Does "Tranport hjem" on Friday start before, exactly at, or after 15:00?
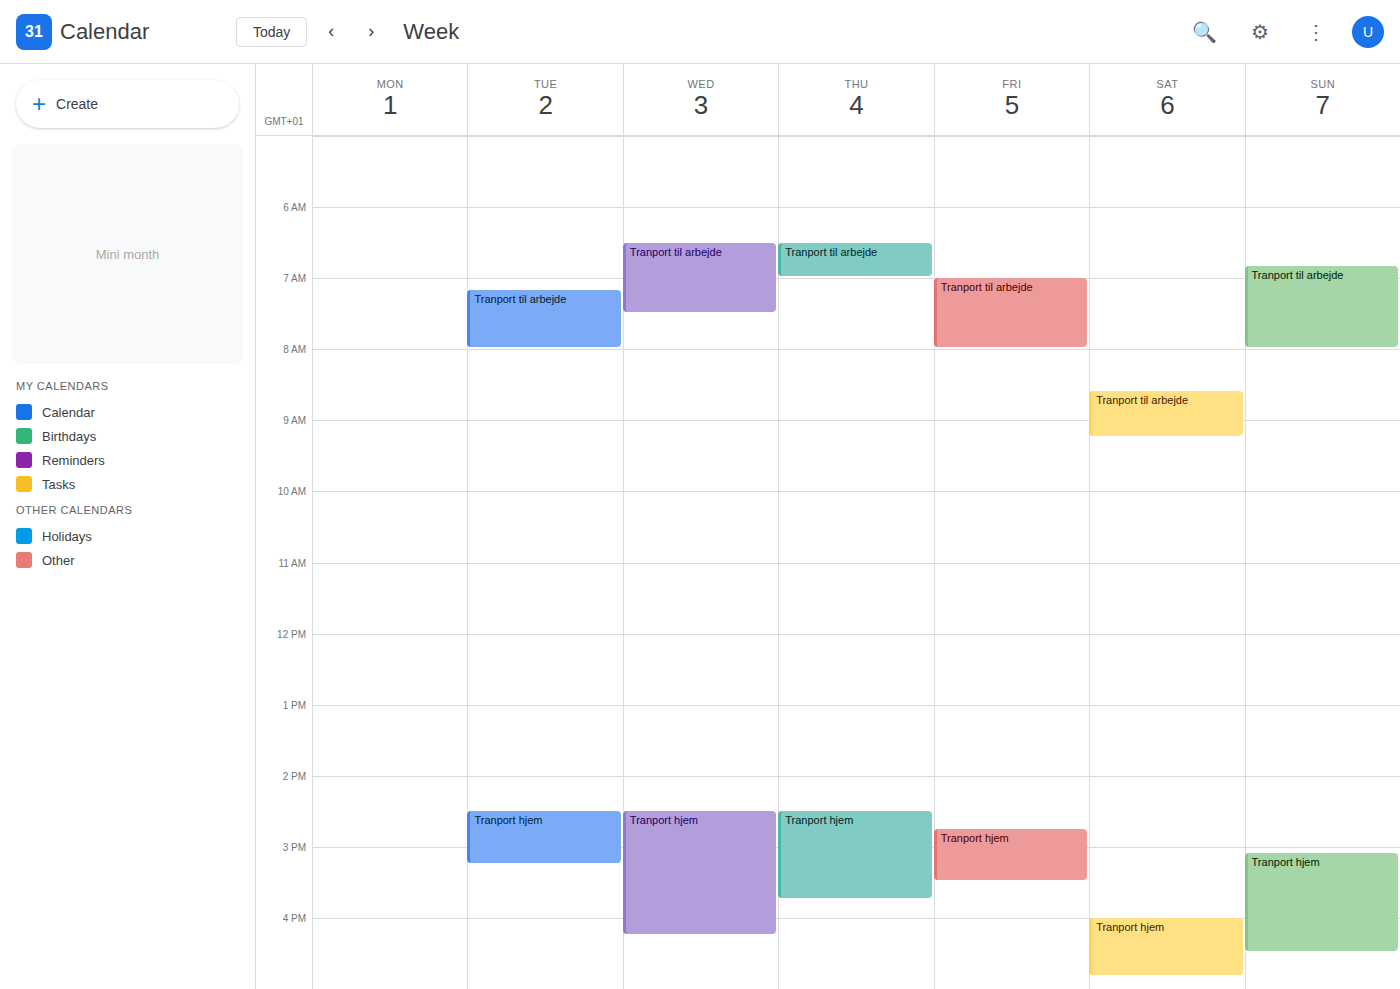
14:45 -- before 15:00, 15 minutes above the 15:00 line.